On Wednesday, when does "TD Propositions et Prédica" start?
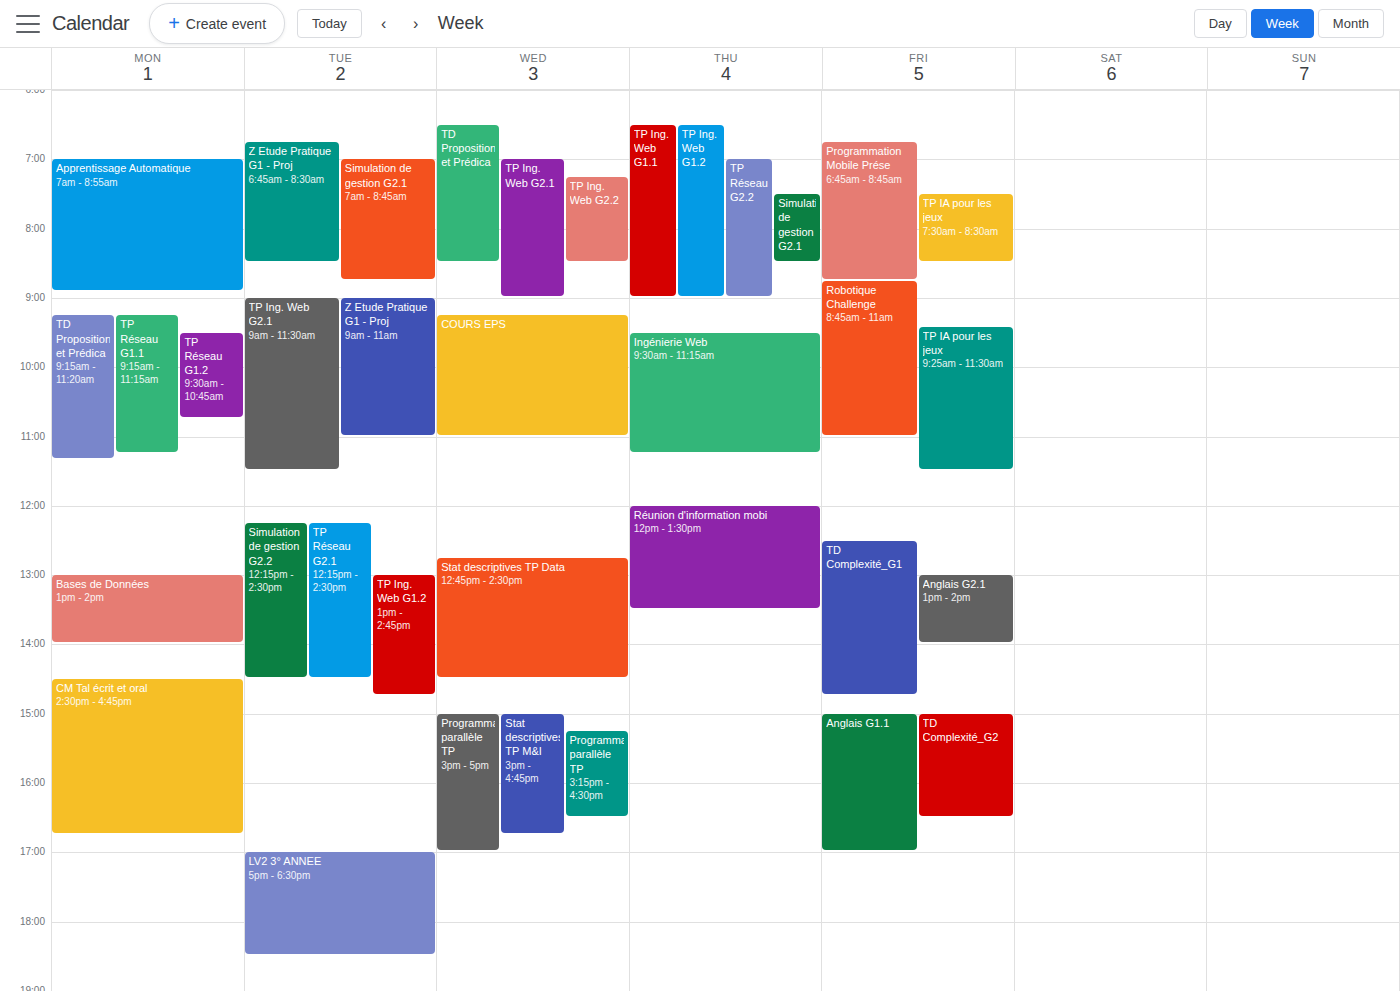
6:30 AM